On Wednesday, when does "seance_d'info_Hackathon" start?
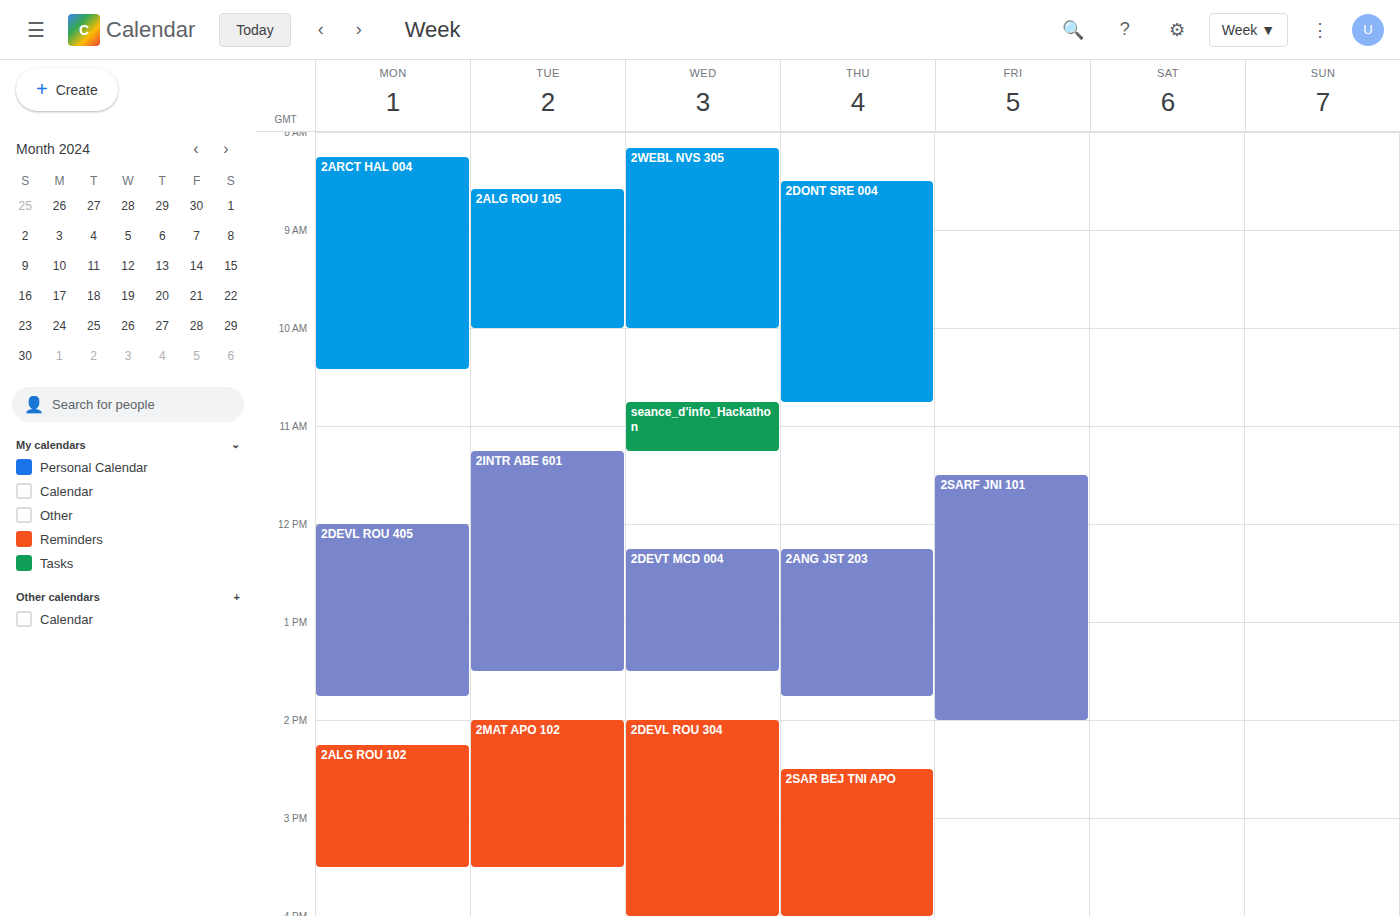
10:45 AM